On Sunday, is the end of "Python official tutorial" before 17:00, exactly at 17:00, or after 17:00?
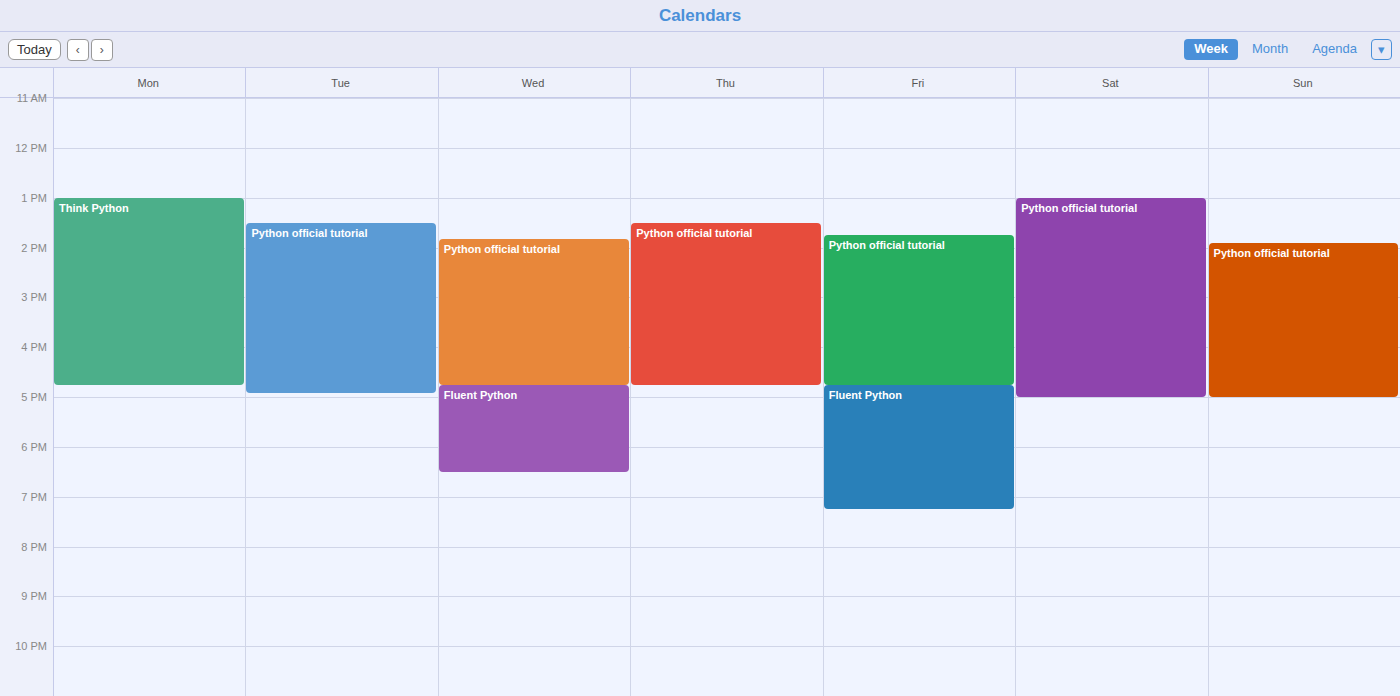
17:00 -- exactly at 17:00, on the 17:00 line.